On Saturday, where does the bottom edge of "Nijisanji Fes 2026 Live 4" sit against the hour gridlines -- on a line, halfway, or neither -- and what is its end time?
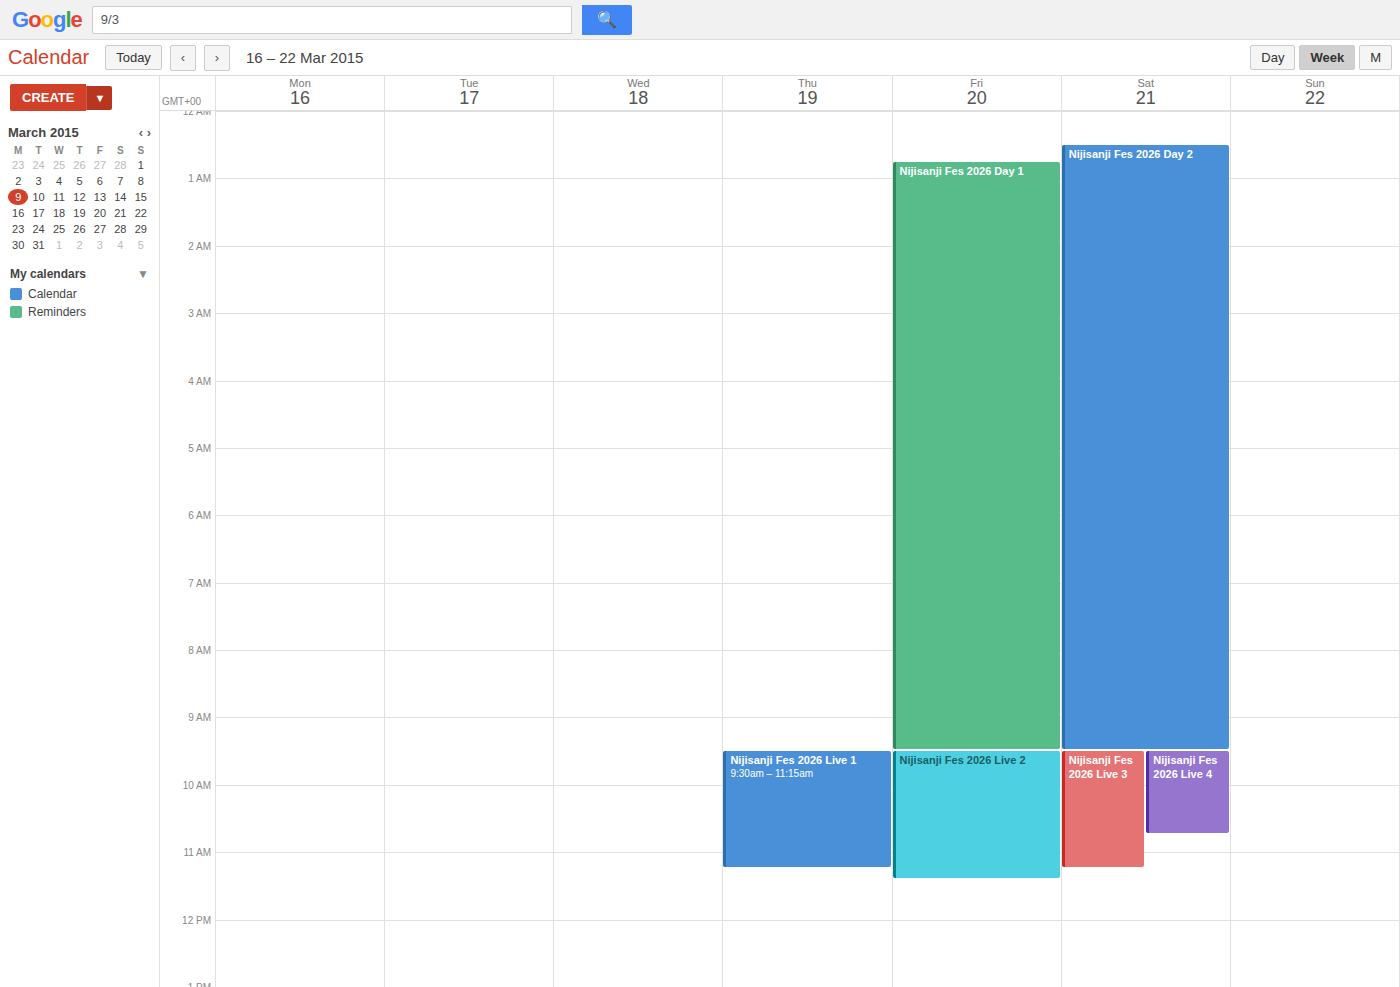
10:45 AM -- neither: three quarters of the way from the 10 AM line to the 11 AM line.